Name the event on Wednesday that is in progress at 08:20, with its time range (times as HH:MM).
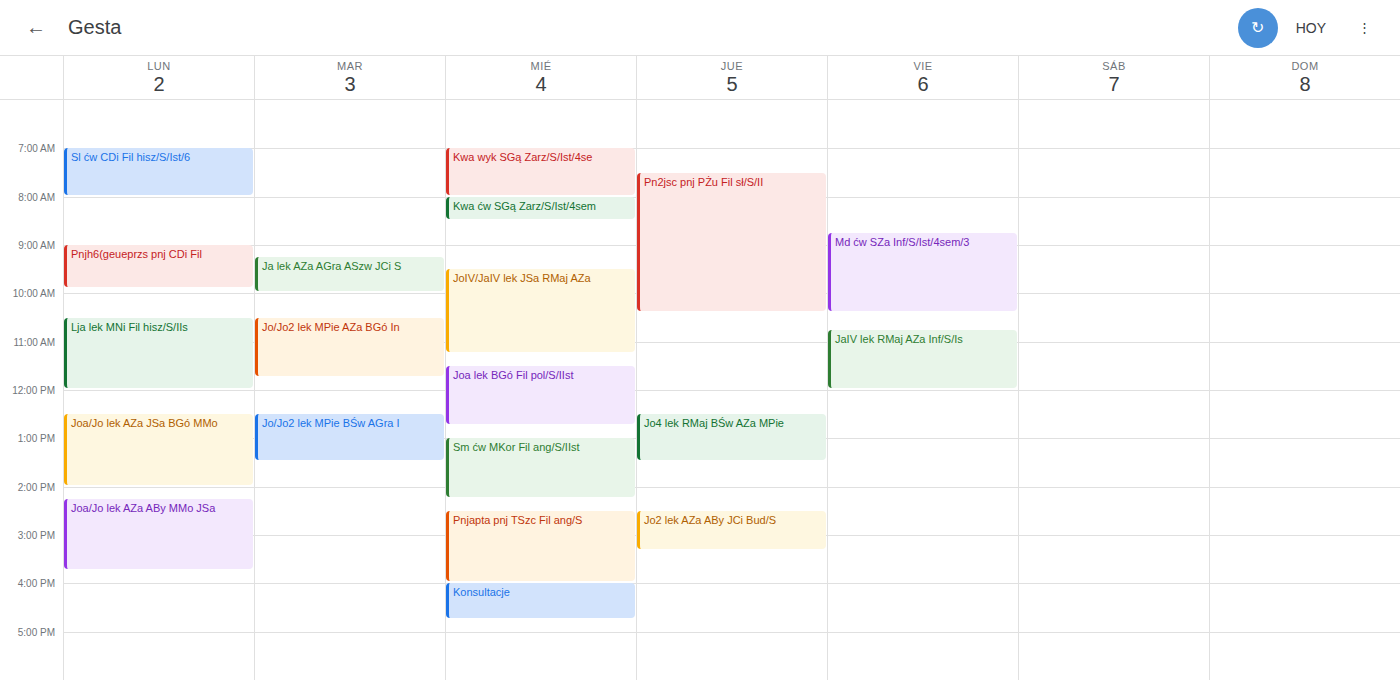
"Kwa ćw SGą Zarz/S/Ist/4sem", 08:00 to 08:30